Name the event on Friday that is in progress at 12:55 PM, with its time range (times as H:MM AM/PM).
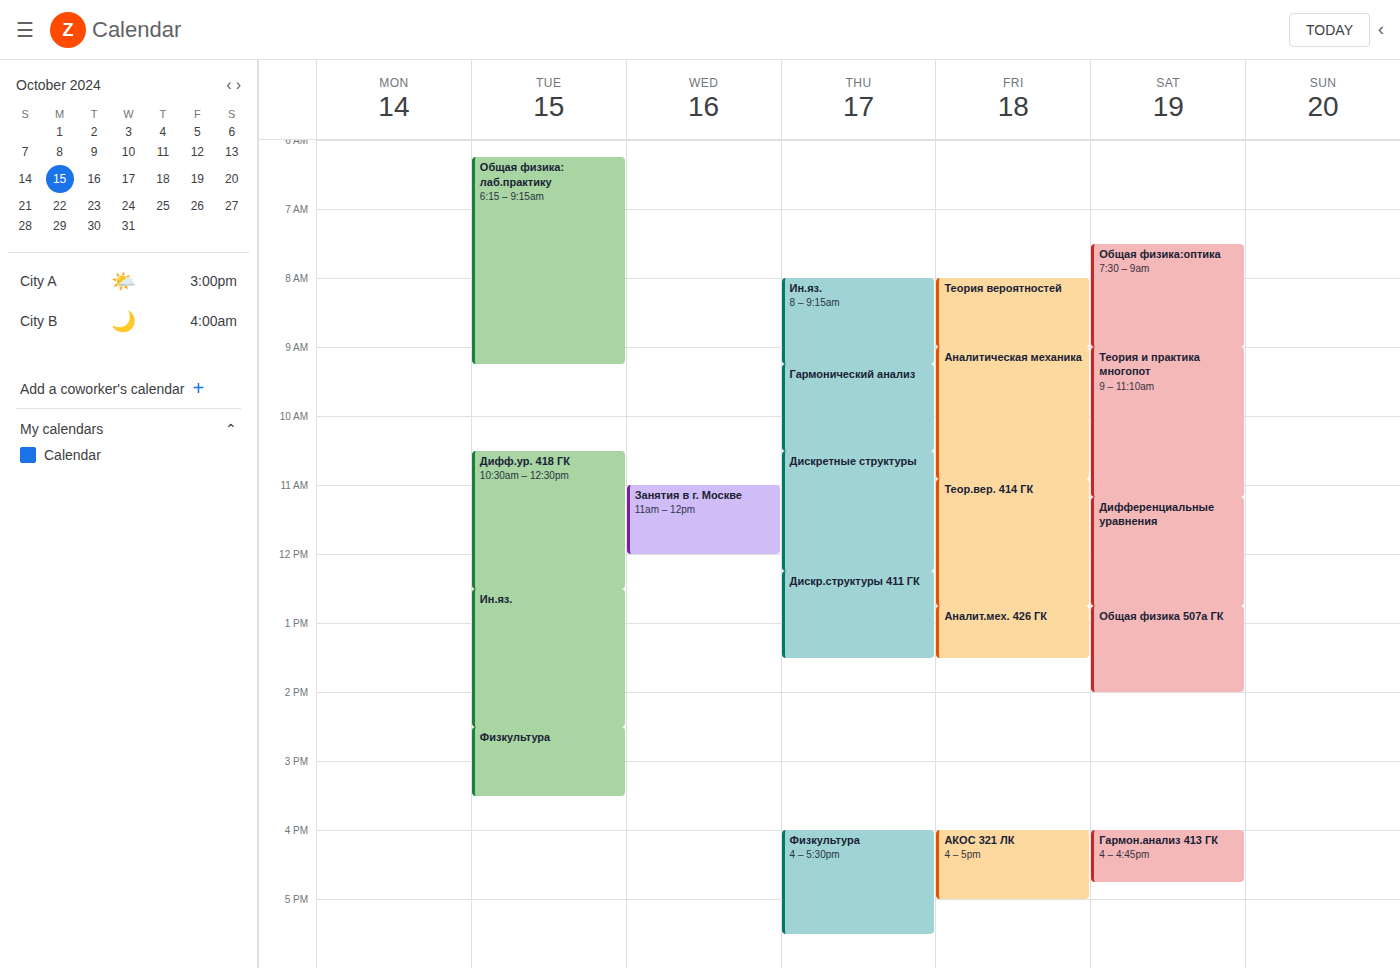
"Аналит.мех. 426 ГК", 12:45 PM to 1:30 PM